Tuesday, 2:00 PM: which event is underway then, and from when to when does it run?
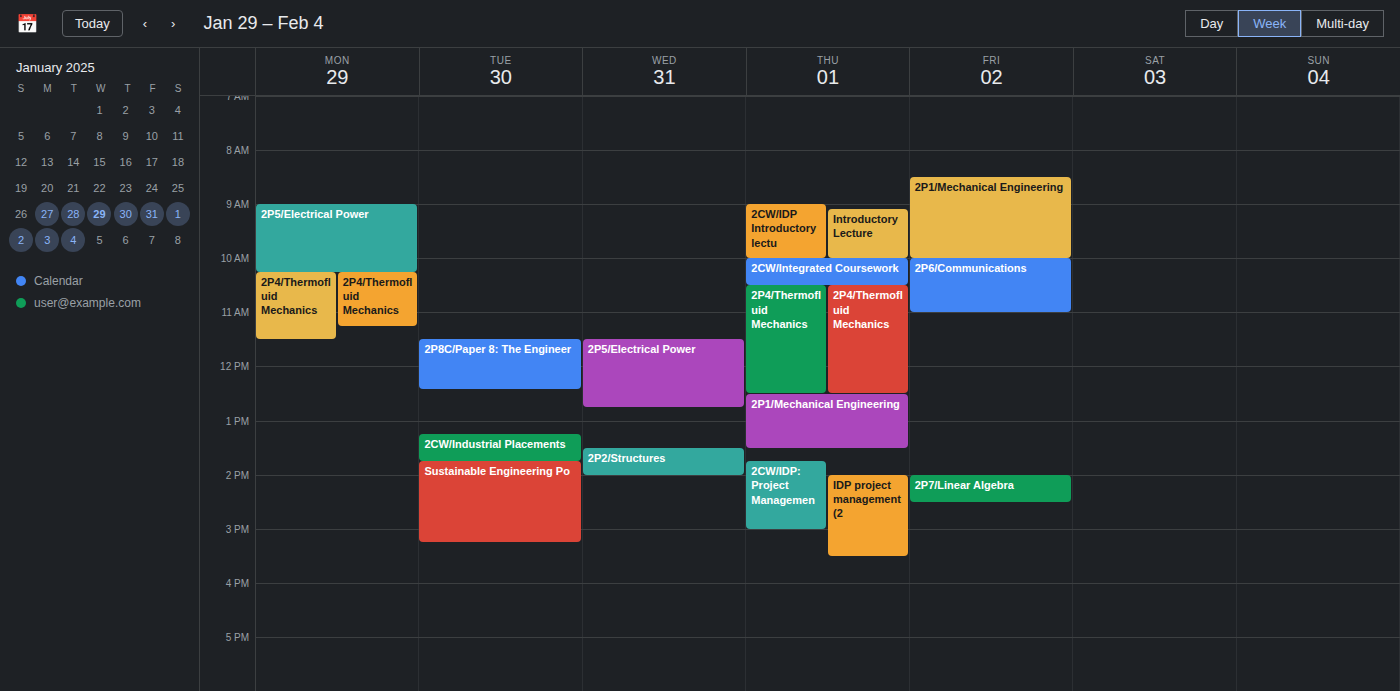
"Sustainable Engineering Po", 1:45 PM to 3:15 PM